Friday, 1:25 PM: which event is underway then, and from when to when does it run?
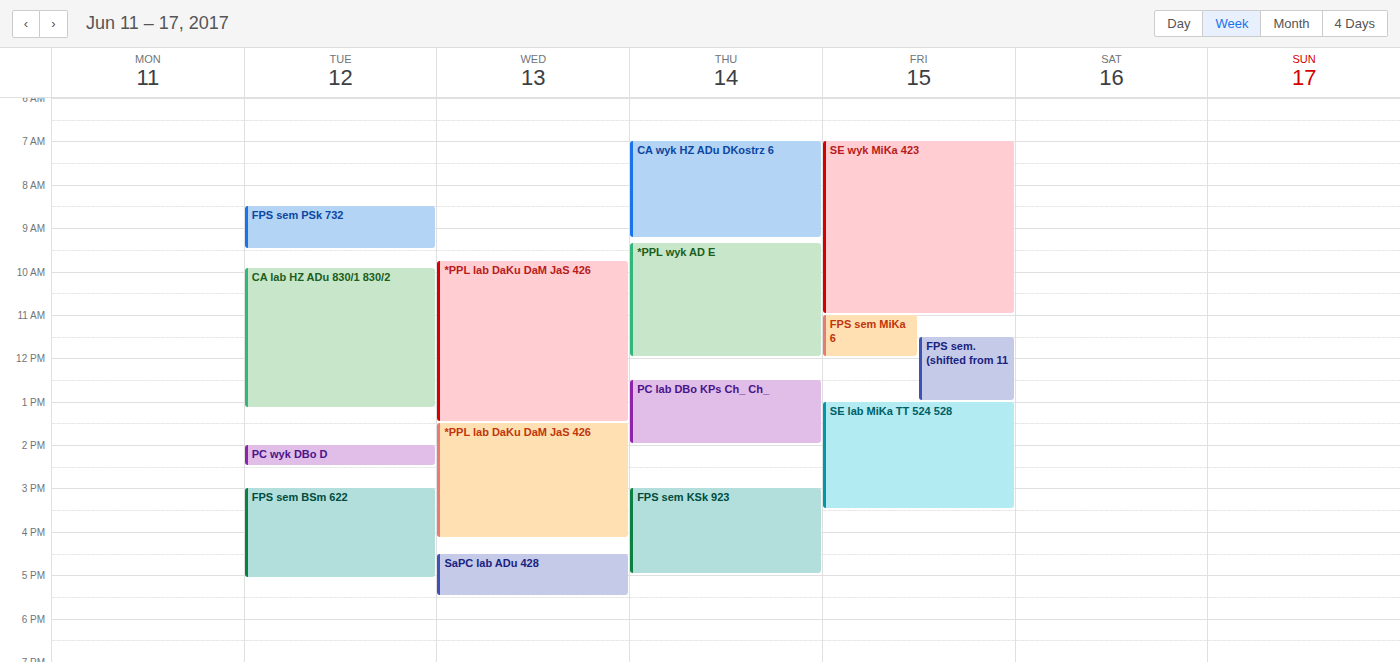
"SE lab MiKa TT 524 528", 1:00 PM to 3:30 PM